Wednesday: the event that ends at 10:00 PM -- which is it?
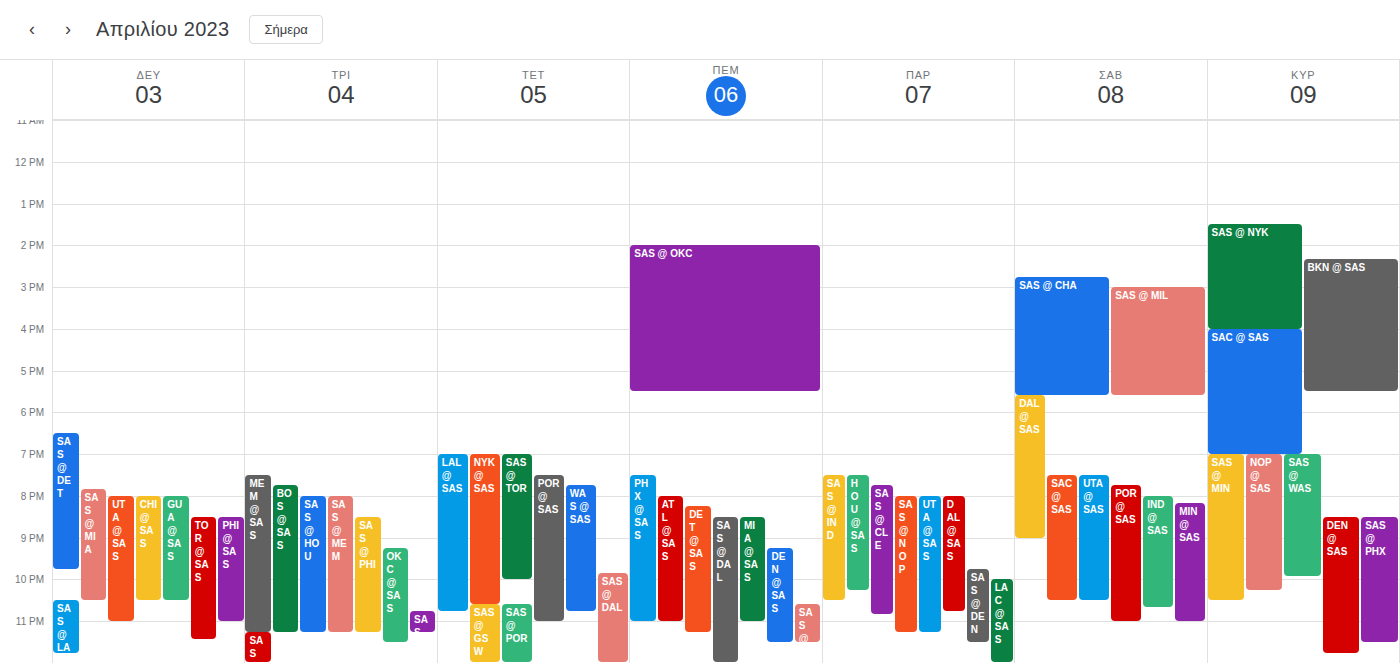
"SAS @ TOR"